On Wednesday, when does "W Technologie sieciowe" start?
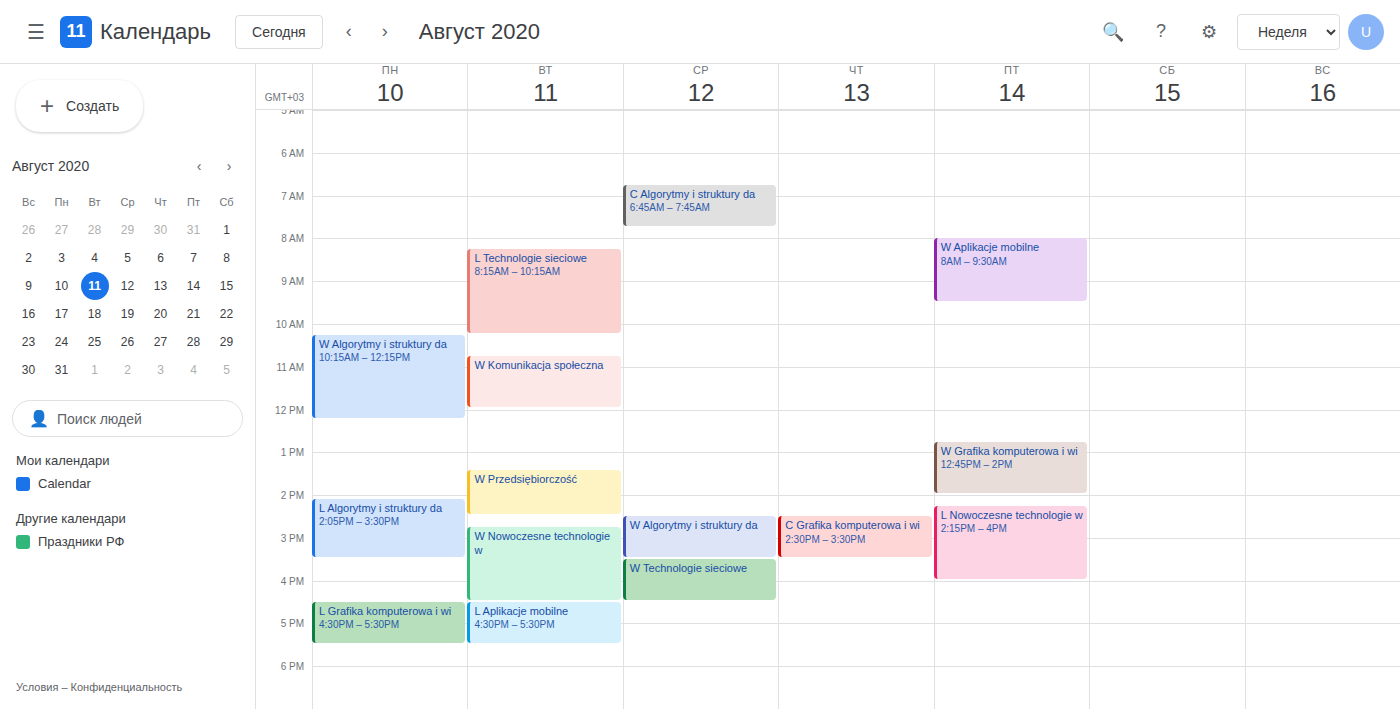
3:30 PM